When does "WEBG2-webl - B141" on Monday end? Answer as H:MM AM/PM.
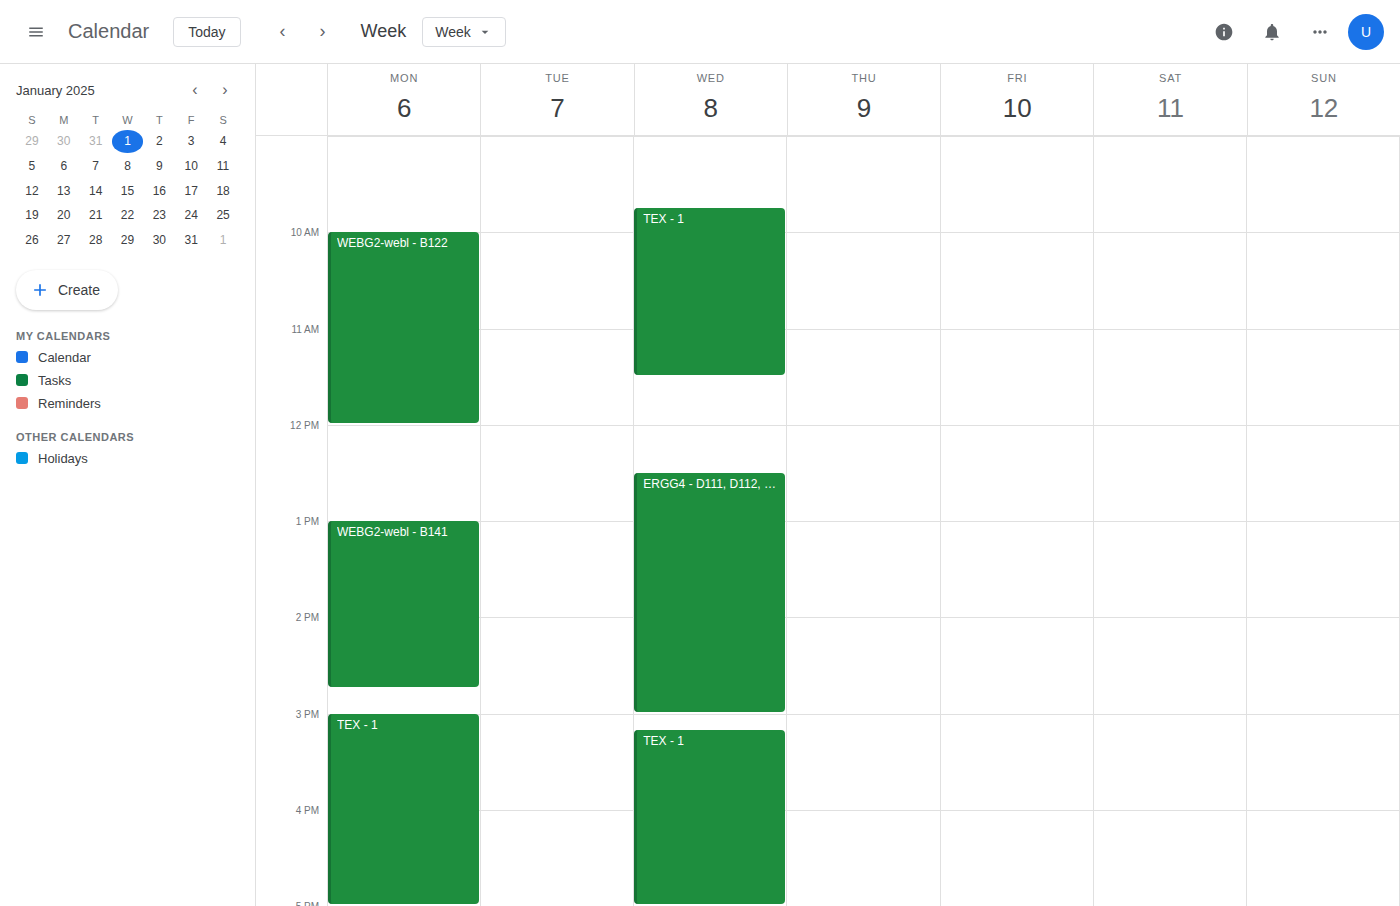
2:45 PM